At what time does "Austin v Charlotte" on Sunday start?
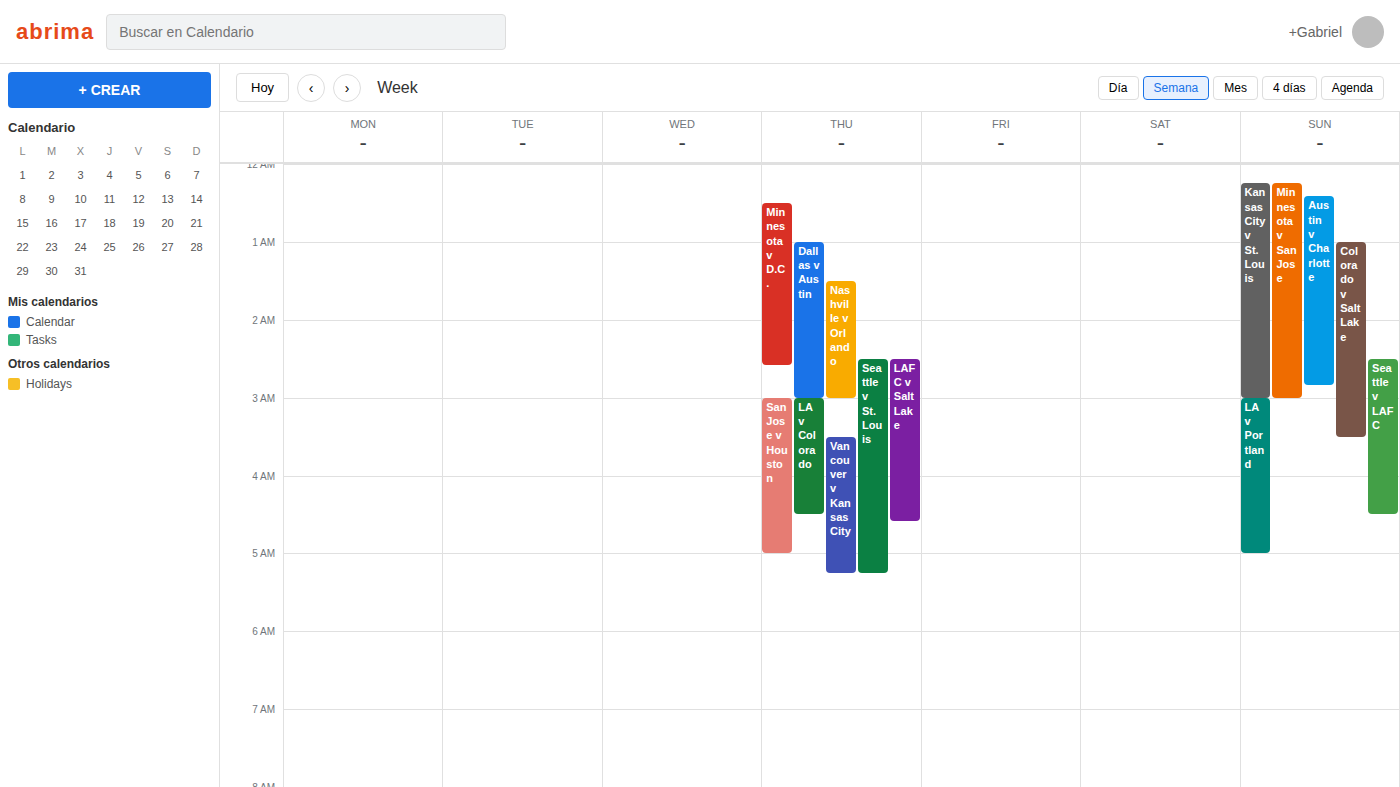
00:25